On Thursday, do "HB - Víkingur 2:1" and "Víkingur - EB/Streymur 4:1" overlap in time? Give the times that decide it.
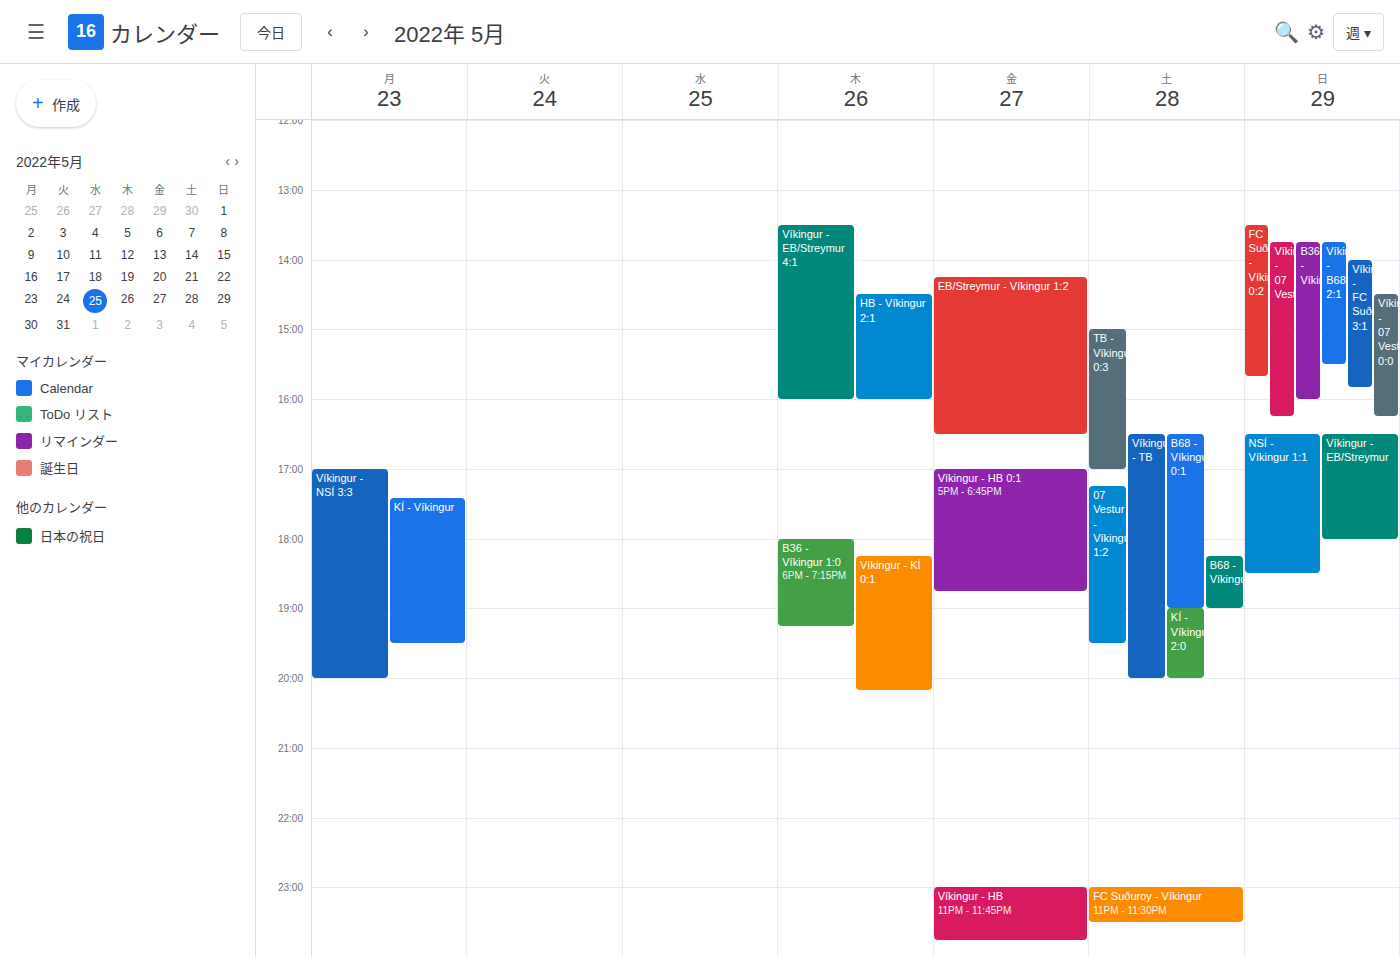
"HB - Víkingur 2:1" runs 2:30 PM to 4:00 PM, inside "Víkingur - EB/Streymur 4:1" -- they overlap.